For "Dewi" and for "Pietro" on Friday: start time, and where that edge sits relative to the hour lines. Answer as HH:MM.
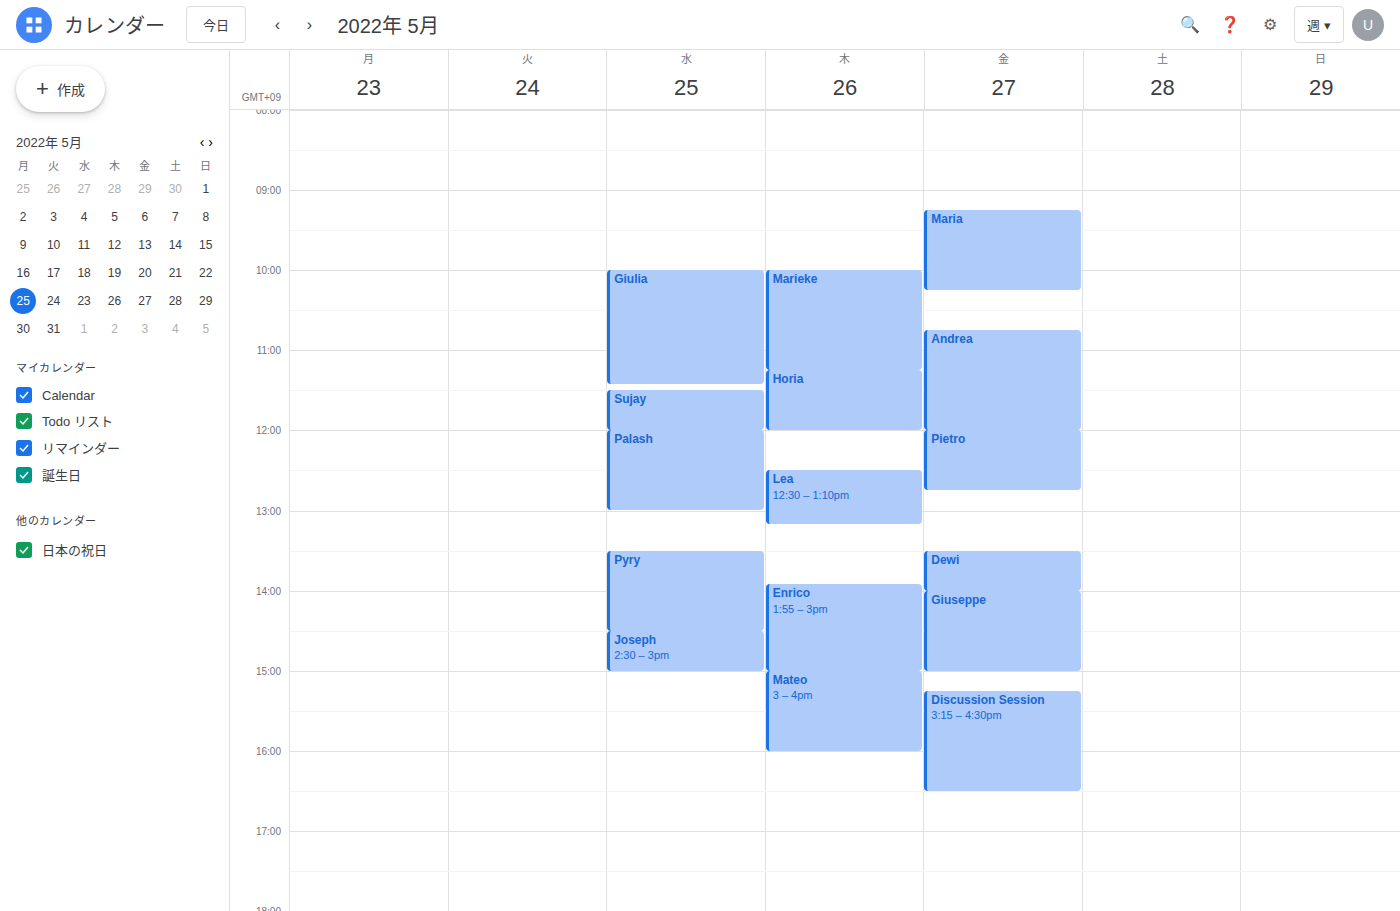
"Dewi": 13:30, halfway between the 13:00 and 14:00 lines. "Pietro": 12:00, exactly on the 12:00 line.